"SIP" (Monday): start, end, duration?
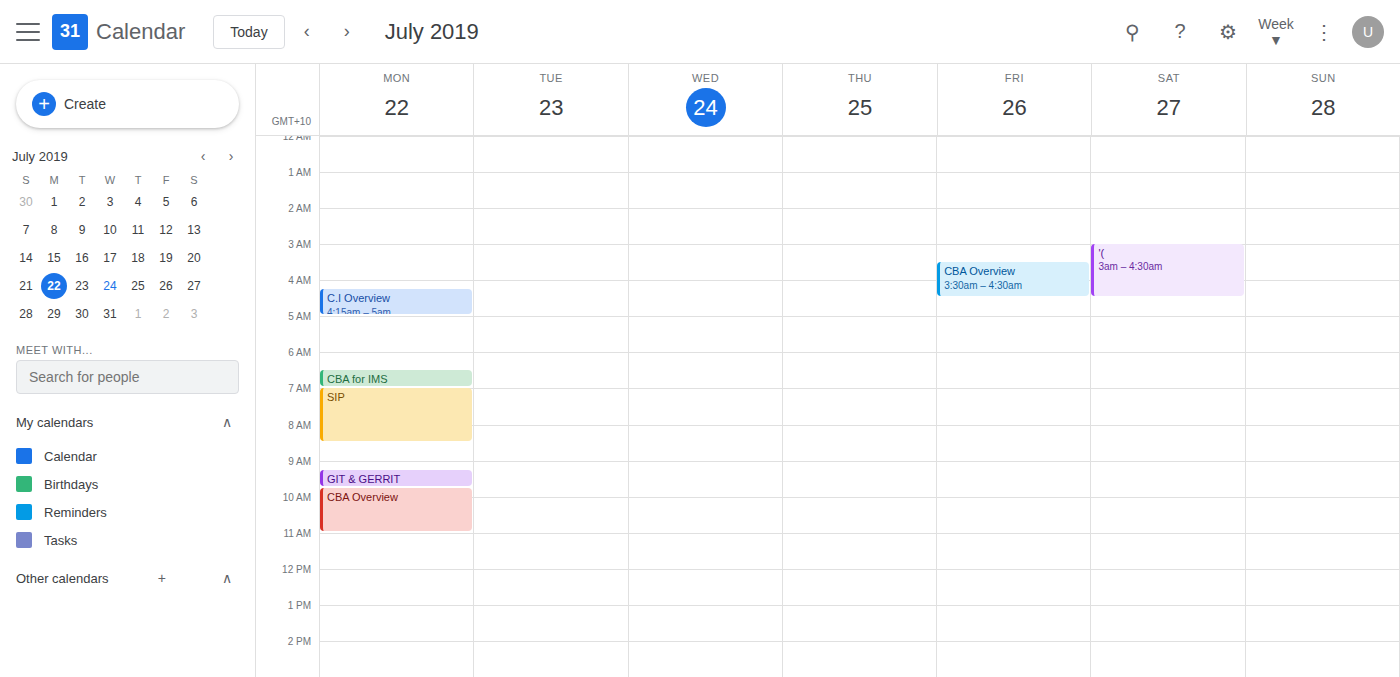
7:00 AM to 8:30 AM, 1 hour 30 minutes